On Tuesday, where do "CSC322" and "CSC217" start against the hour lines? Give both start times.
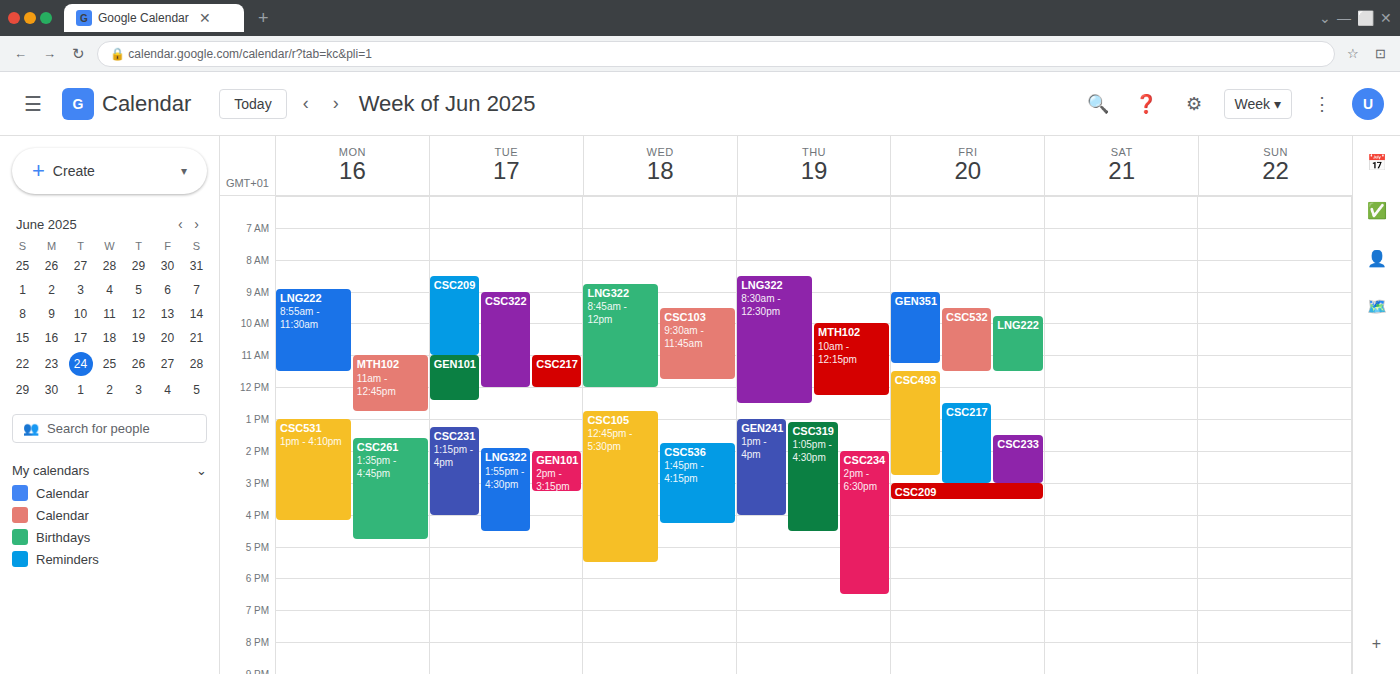
"CSC322": 9:00 AM, exactly on the 9 AM line. "CSC217": 11:00 AM, exactly on the 11 AM line.